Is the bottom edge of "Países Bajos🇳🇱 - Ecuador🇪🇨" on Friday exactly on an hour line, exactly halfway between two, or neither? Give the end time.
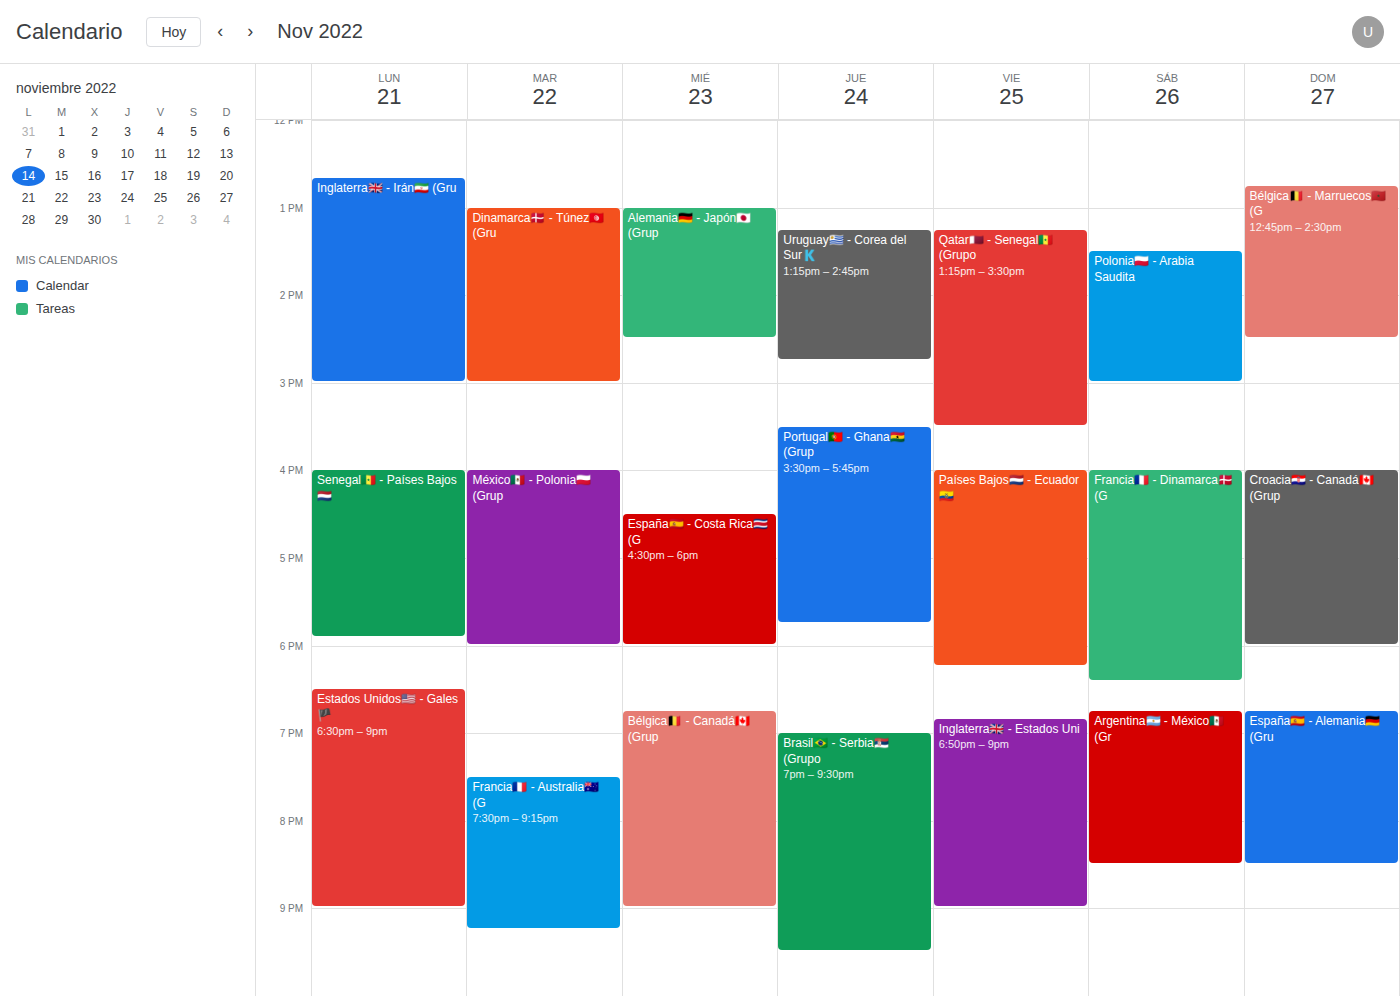
6:15 PM -- neither: a quarter of the way from the 6 PM line to the 7 PM line.